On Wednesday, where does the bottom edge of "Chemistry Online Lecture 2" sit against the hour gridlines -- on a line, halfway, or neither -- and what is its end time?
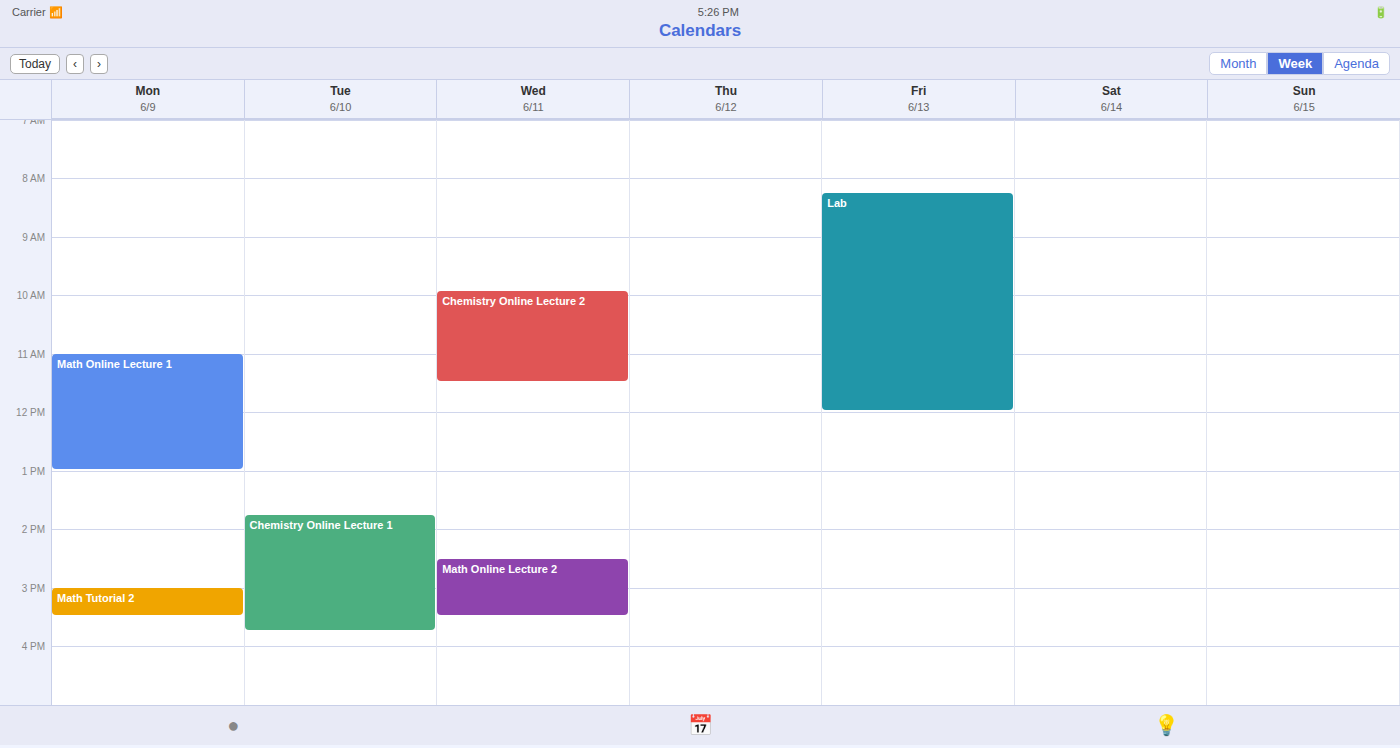
11:30 -- halfway between the 11:00 and 12:00 lines.